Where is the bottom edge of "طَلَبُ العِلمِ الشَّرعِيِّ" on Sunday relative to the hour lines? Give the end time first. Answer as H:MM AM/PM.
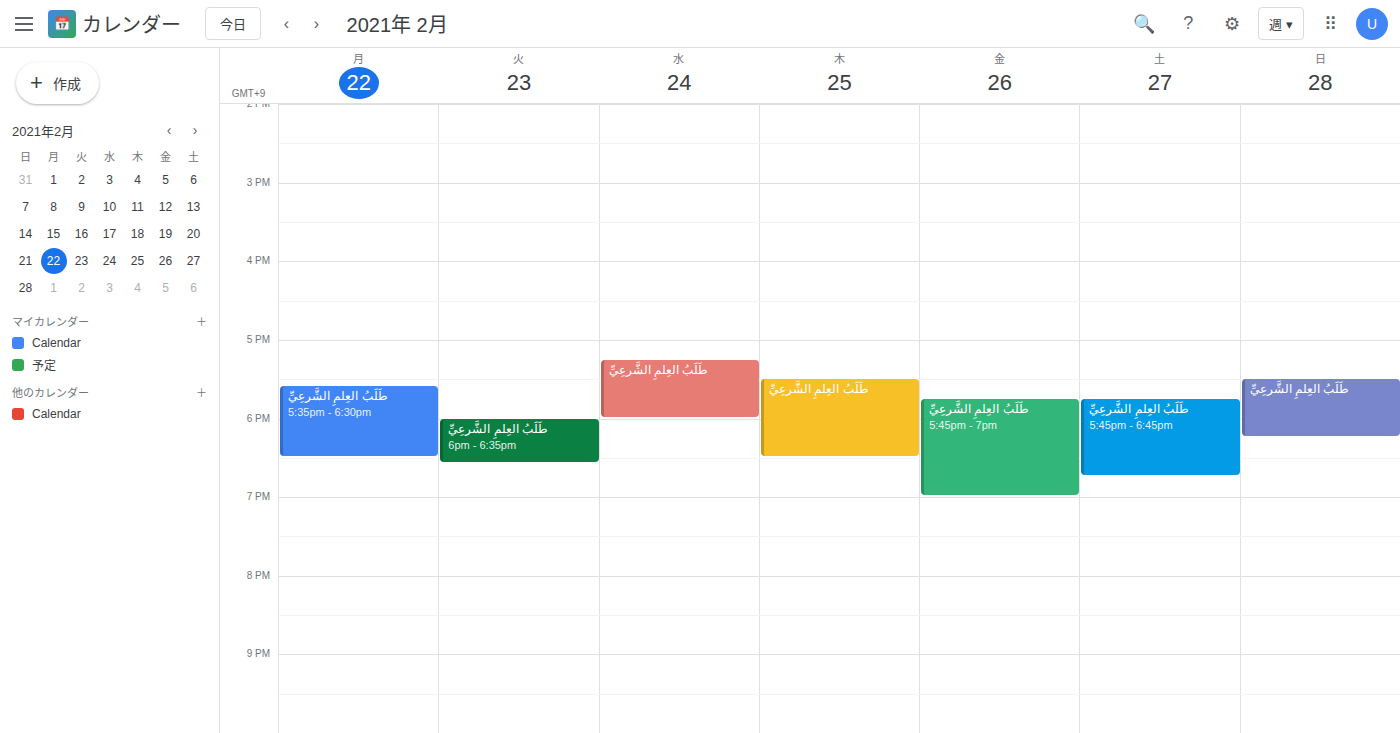
6:15 PM -- neither: a quarter of the way from the 6 PM line to the 7 PM line.